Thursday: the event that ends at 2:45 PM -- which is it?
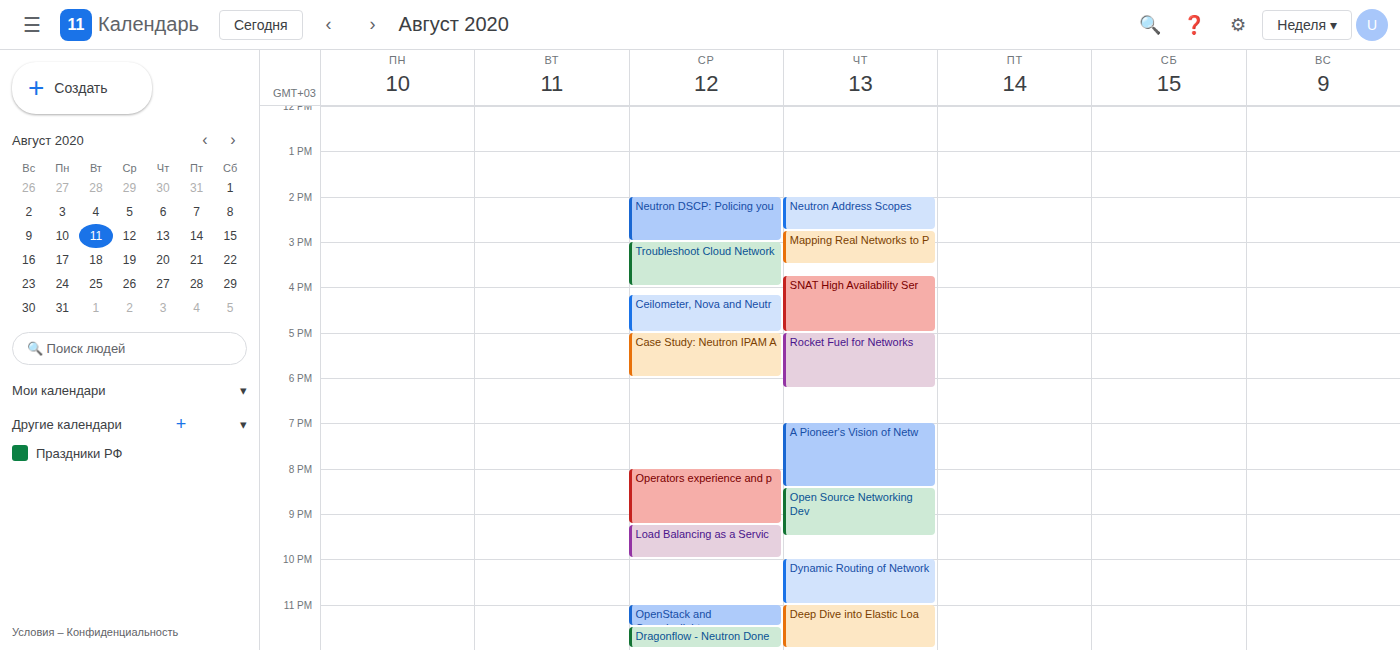
"Neutron Address Scopes"